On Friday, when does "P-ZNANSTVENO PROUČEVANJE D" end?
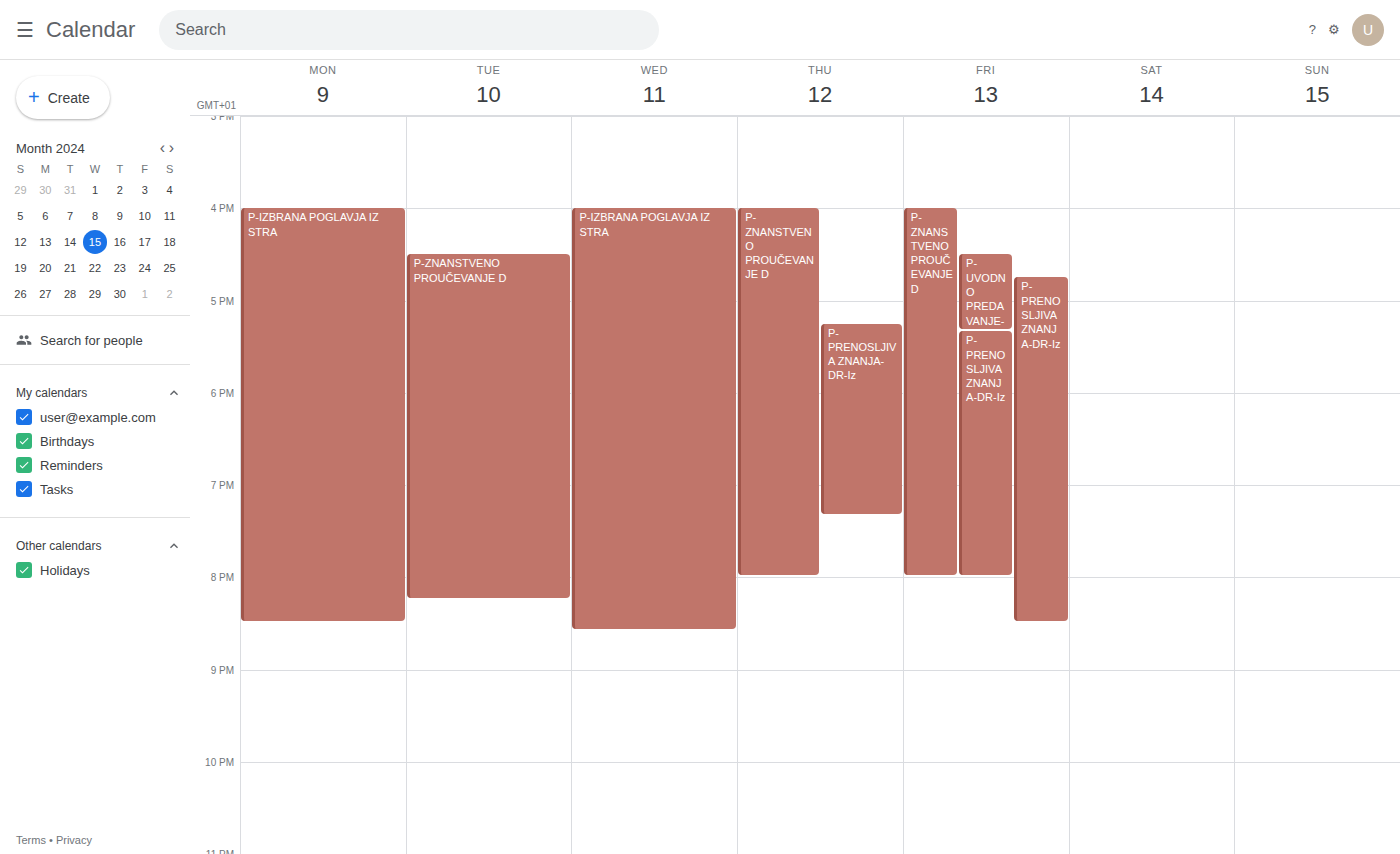
8:00 PM